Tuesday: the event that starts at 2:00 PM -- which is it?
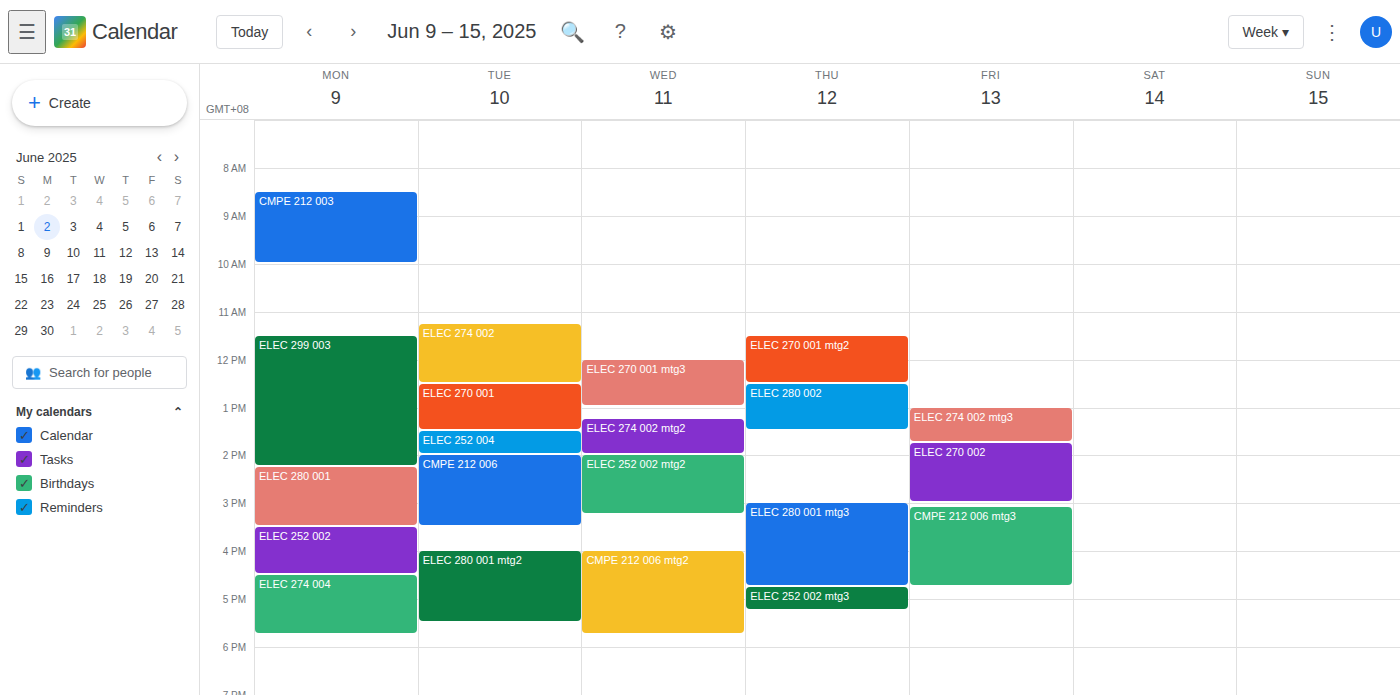
"CMPE 212 006"